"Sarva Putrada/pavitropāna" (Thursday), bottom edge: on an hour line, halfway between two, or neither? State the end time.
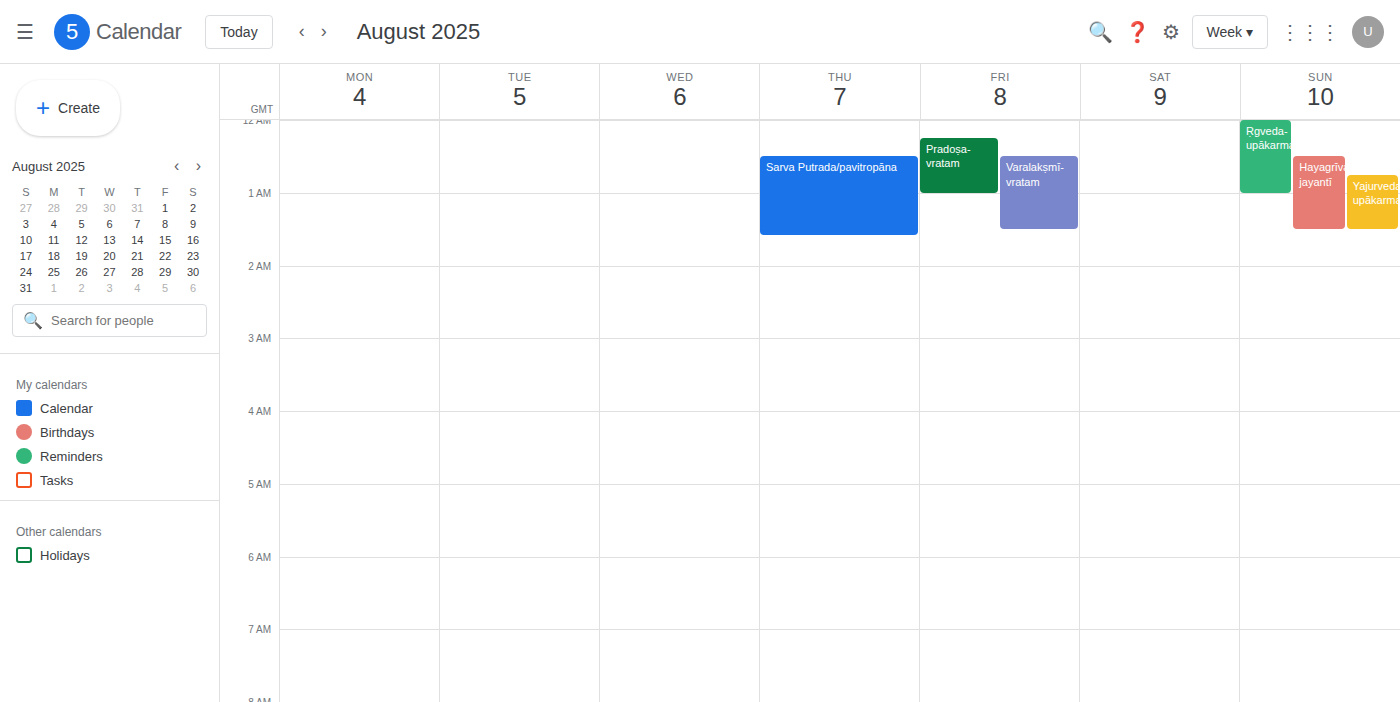
01:35 -- neither: 35 minutes below the 01:00 line and 25 minutes above the 02:00 line.